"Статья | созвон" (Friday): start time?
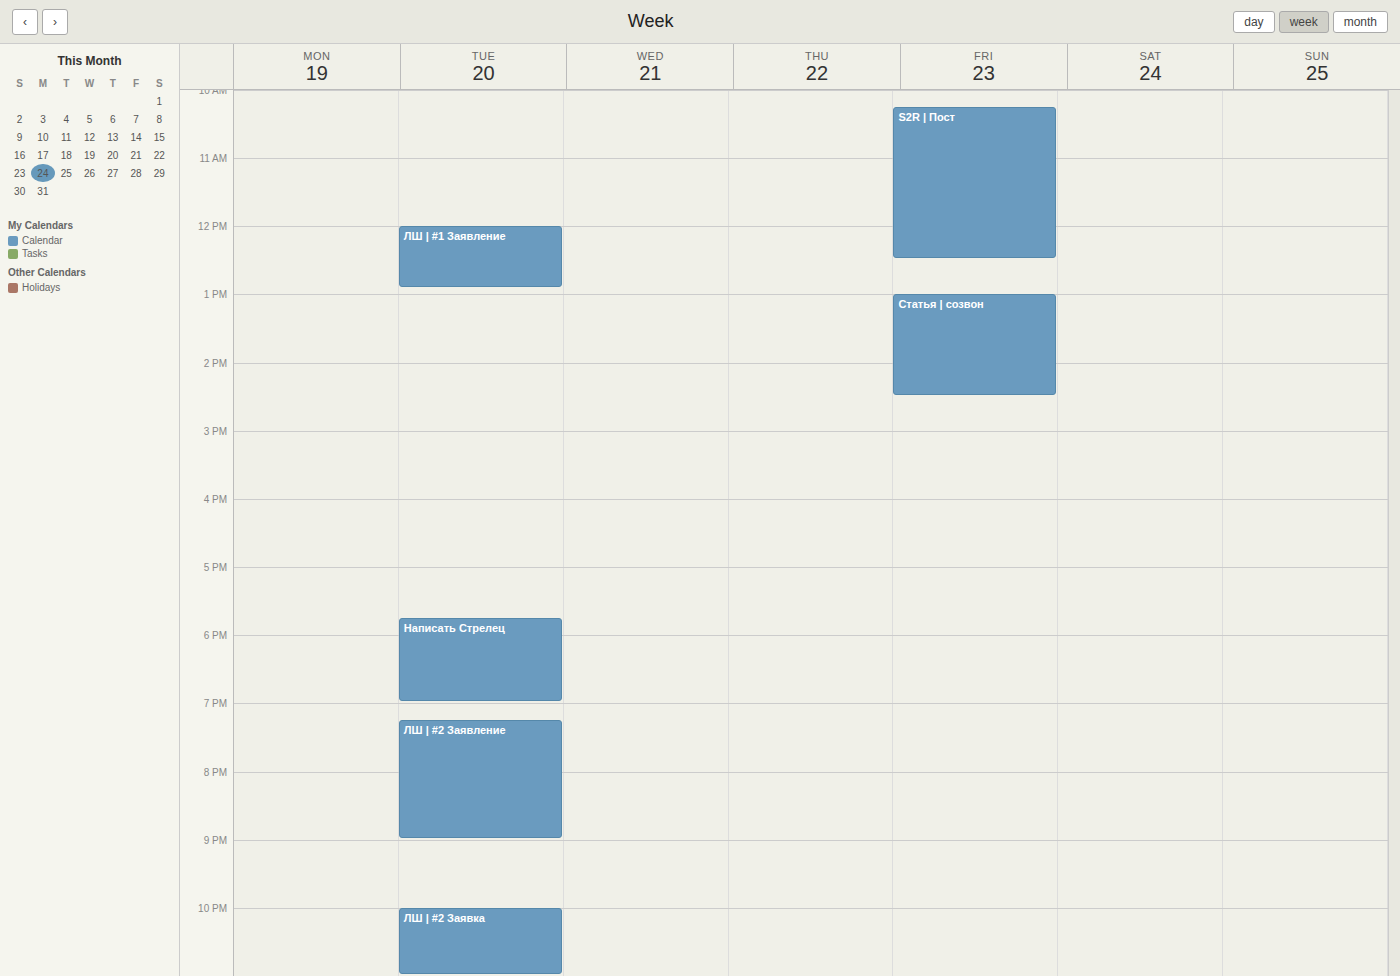
1:00 PM